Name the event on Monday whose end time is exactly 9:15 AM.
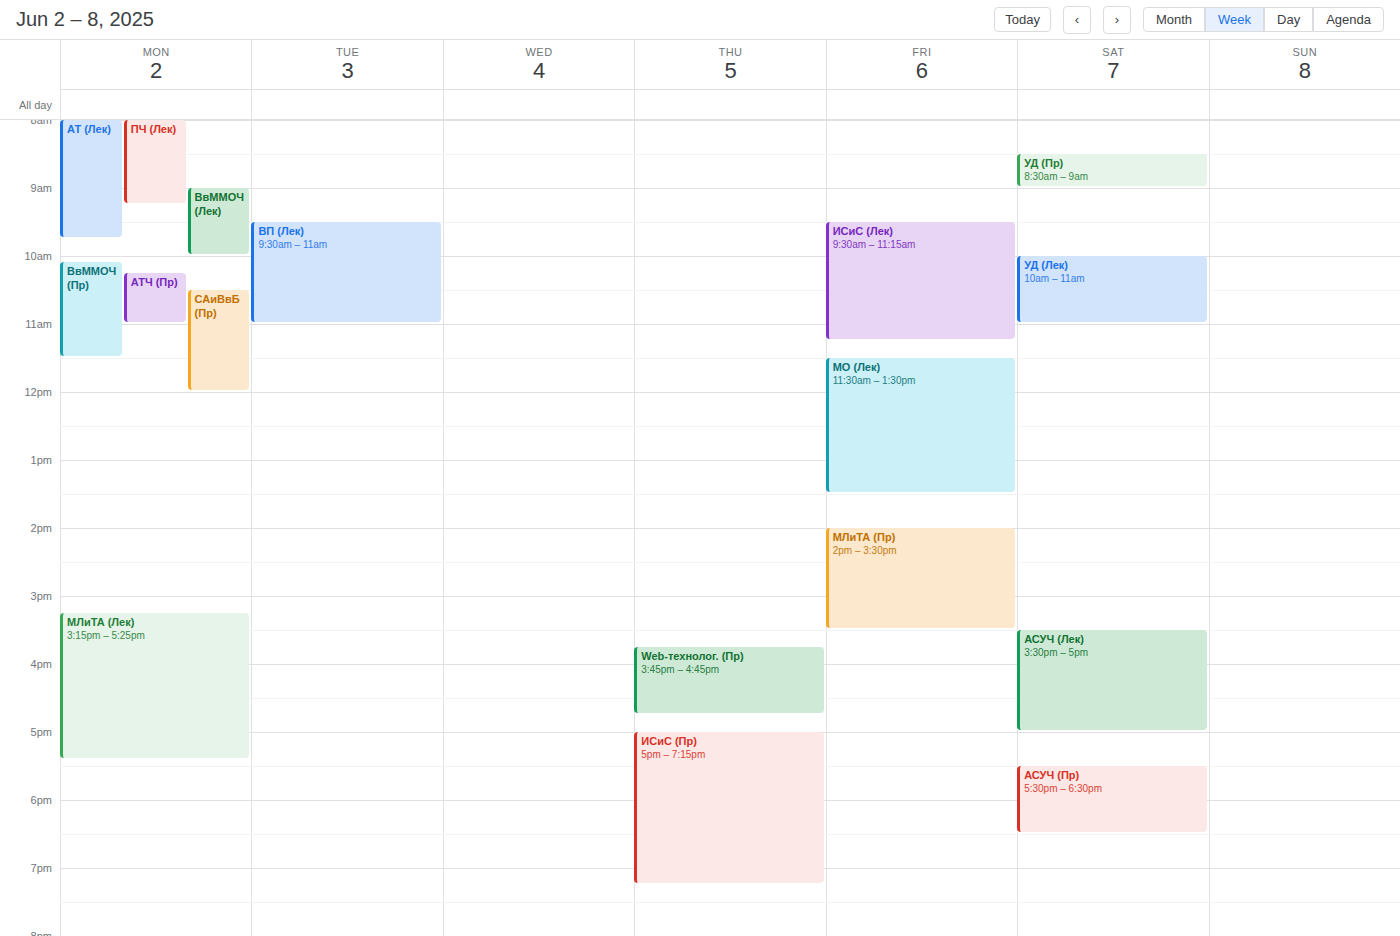
"ПЧ (Лек)"